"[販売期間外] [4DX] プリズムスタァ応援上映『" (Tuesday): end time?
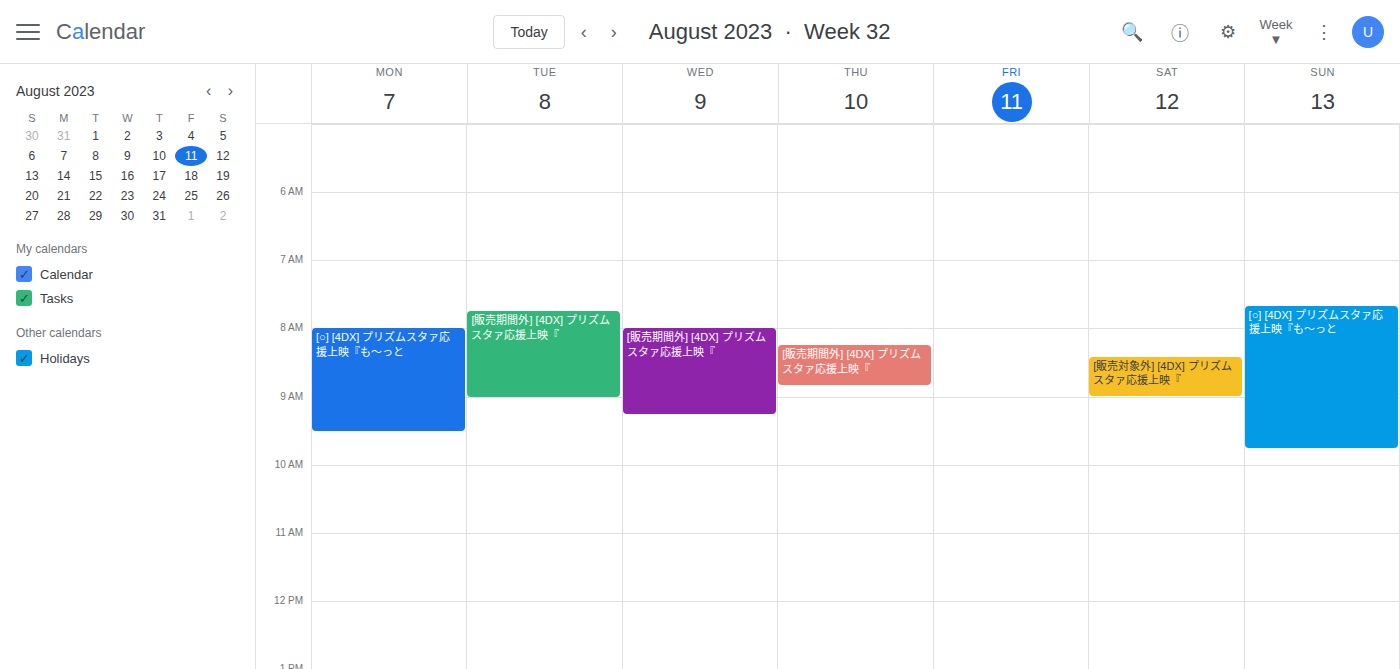
9:00 AM